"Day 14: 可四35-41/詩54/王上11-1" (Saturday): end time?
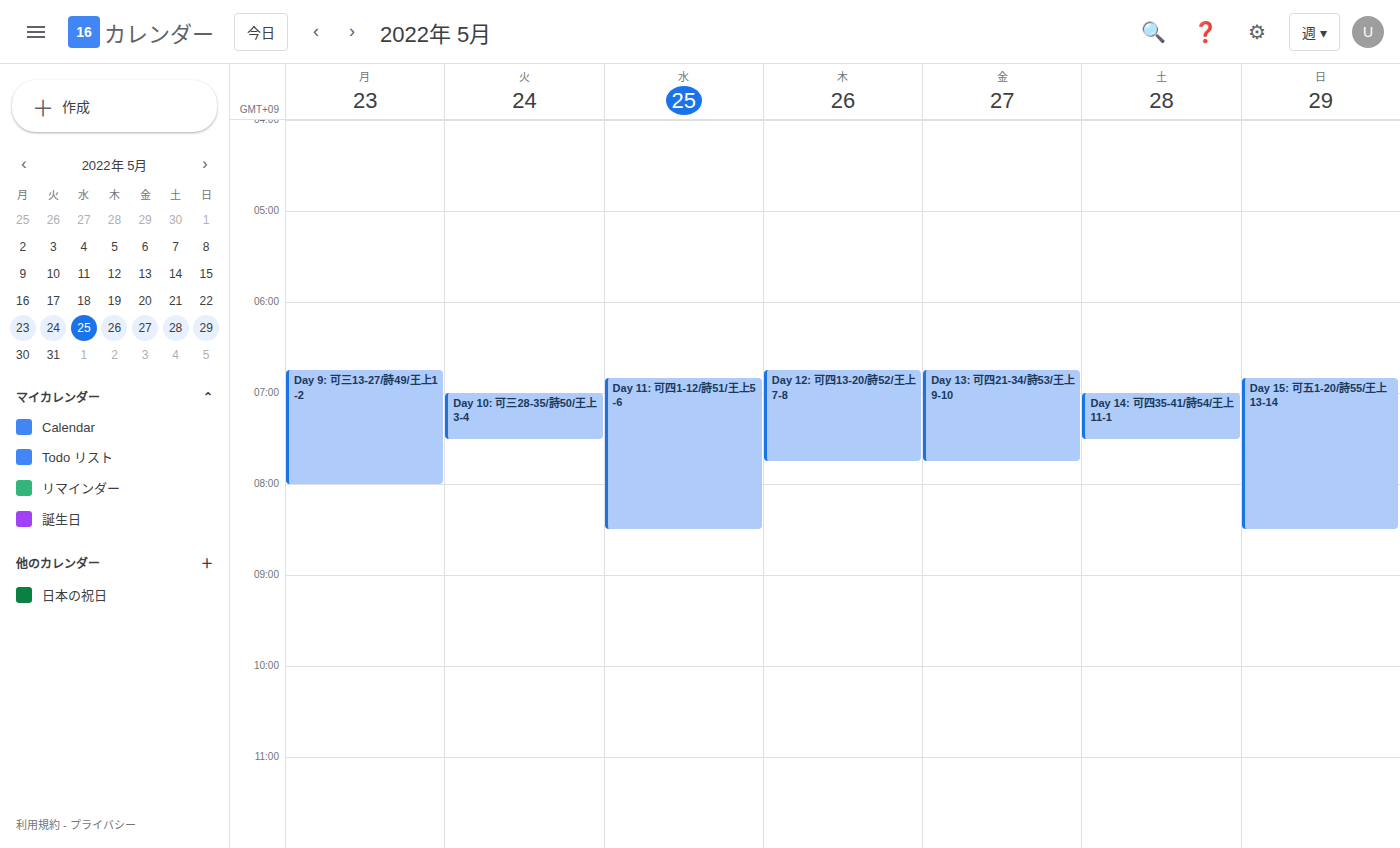
7:30 AM